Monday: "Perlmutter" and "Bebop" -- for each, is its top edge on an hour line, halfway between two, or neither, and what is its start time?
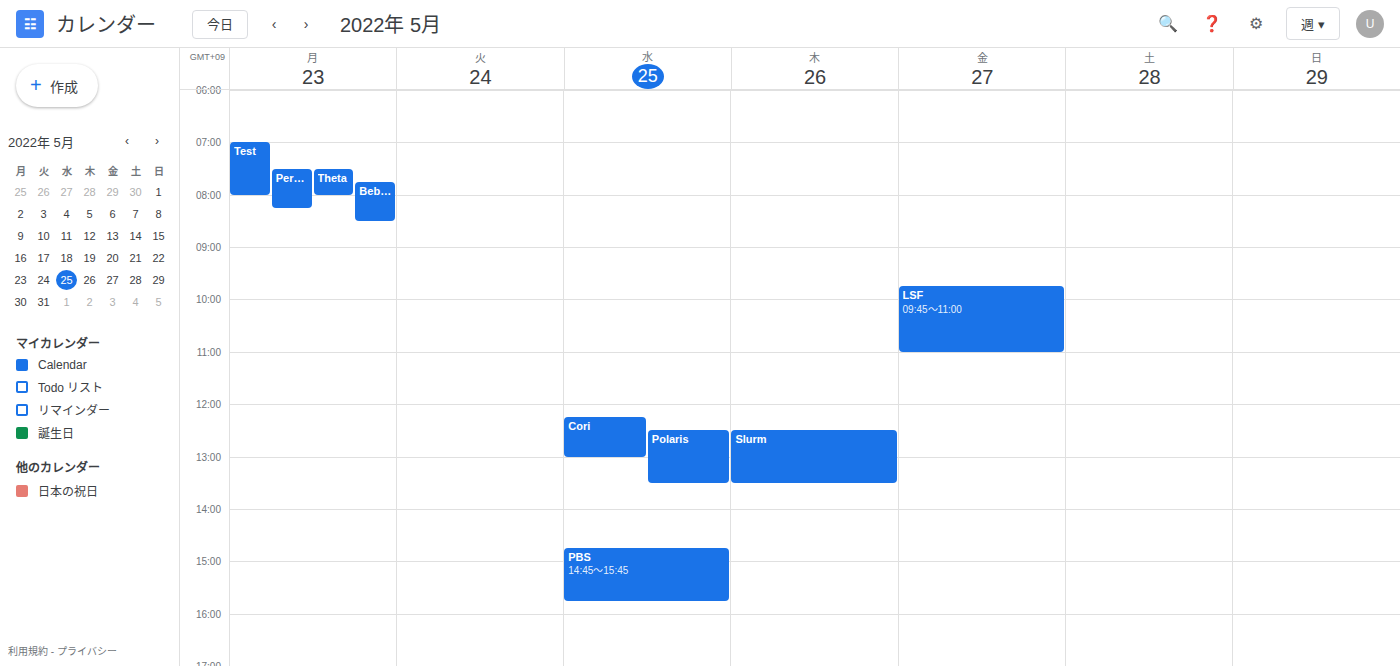
"Perlmutter": 7:30 AM, halfway between the 7 AM and 8 AM lines. "Bebop": 7:45 AM, neither: three quarters of the way from the 7 AM line to the 8 AM line.